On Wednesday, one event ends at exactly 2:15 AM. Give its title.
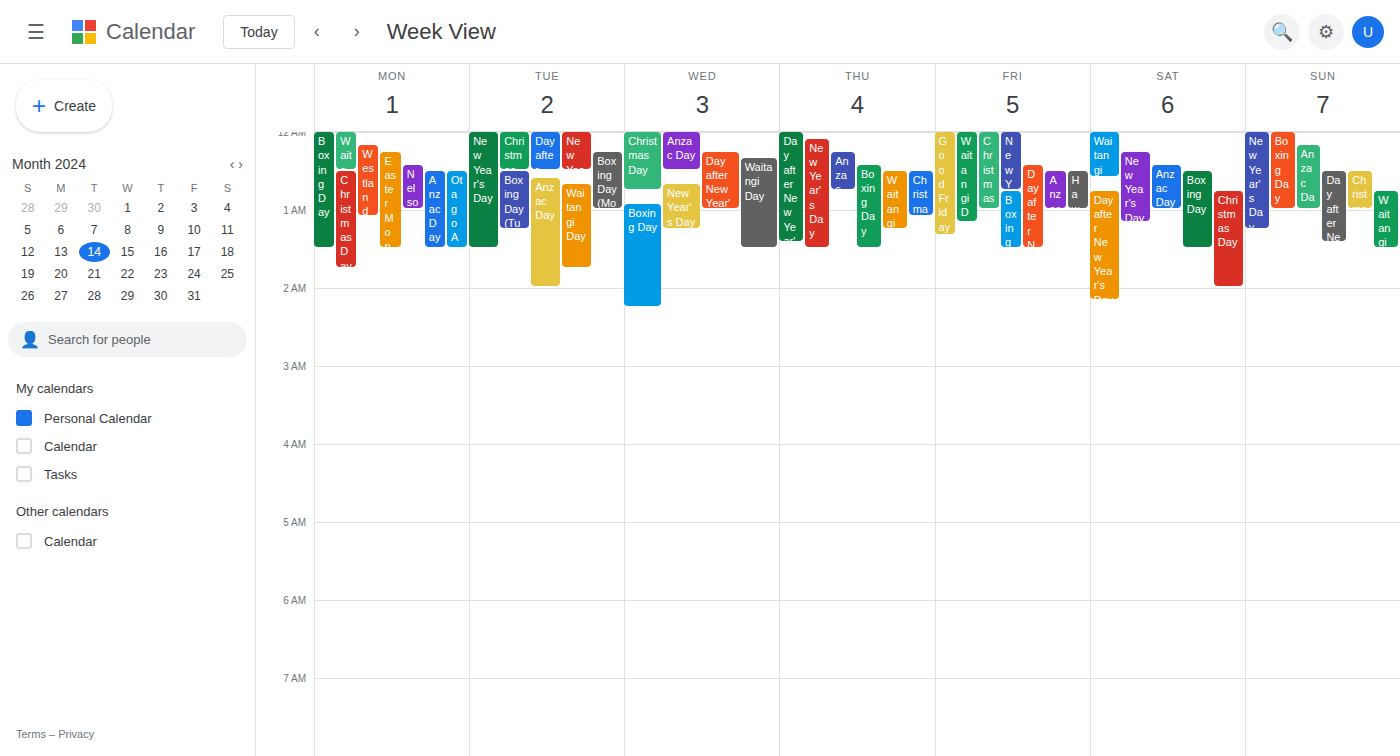
"Boxing Day"